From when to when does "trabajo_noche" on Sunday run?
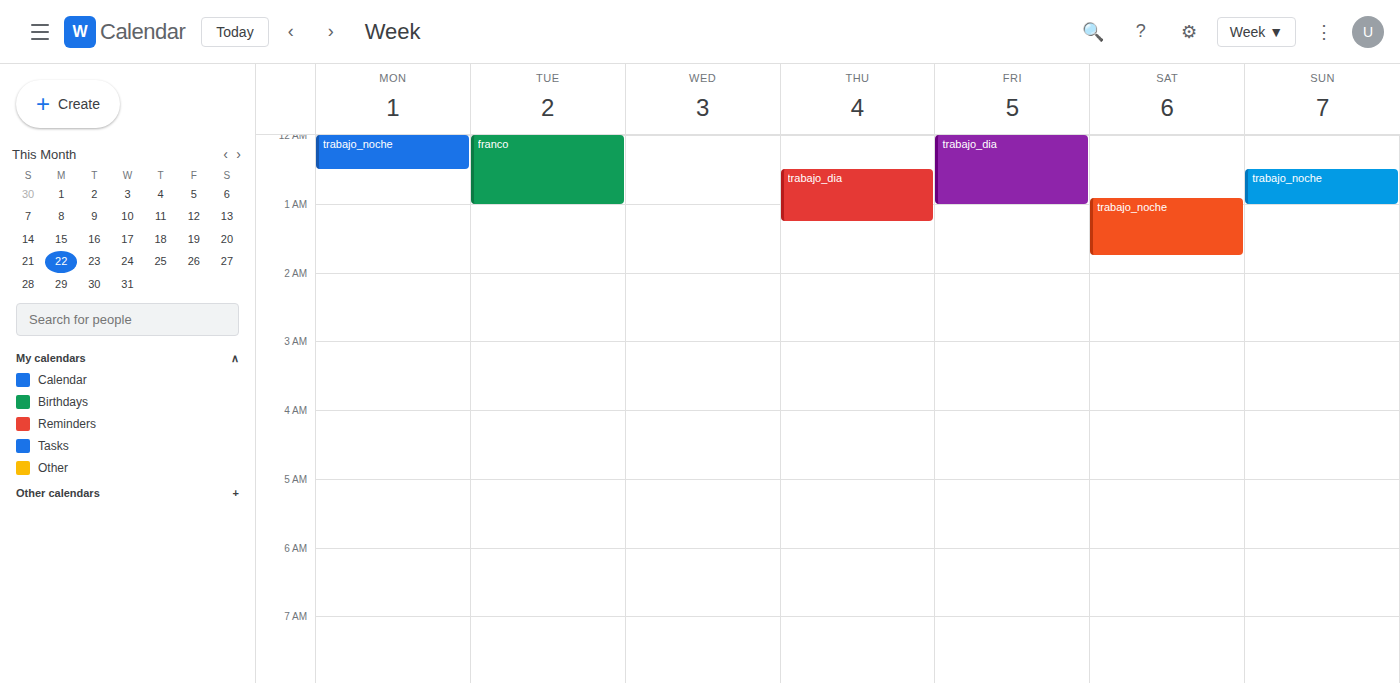
12:30 AM to 1:00 AM